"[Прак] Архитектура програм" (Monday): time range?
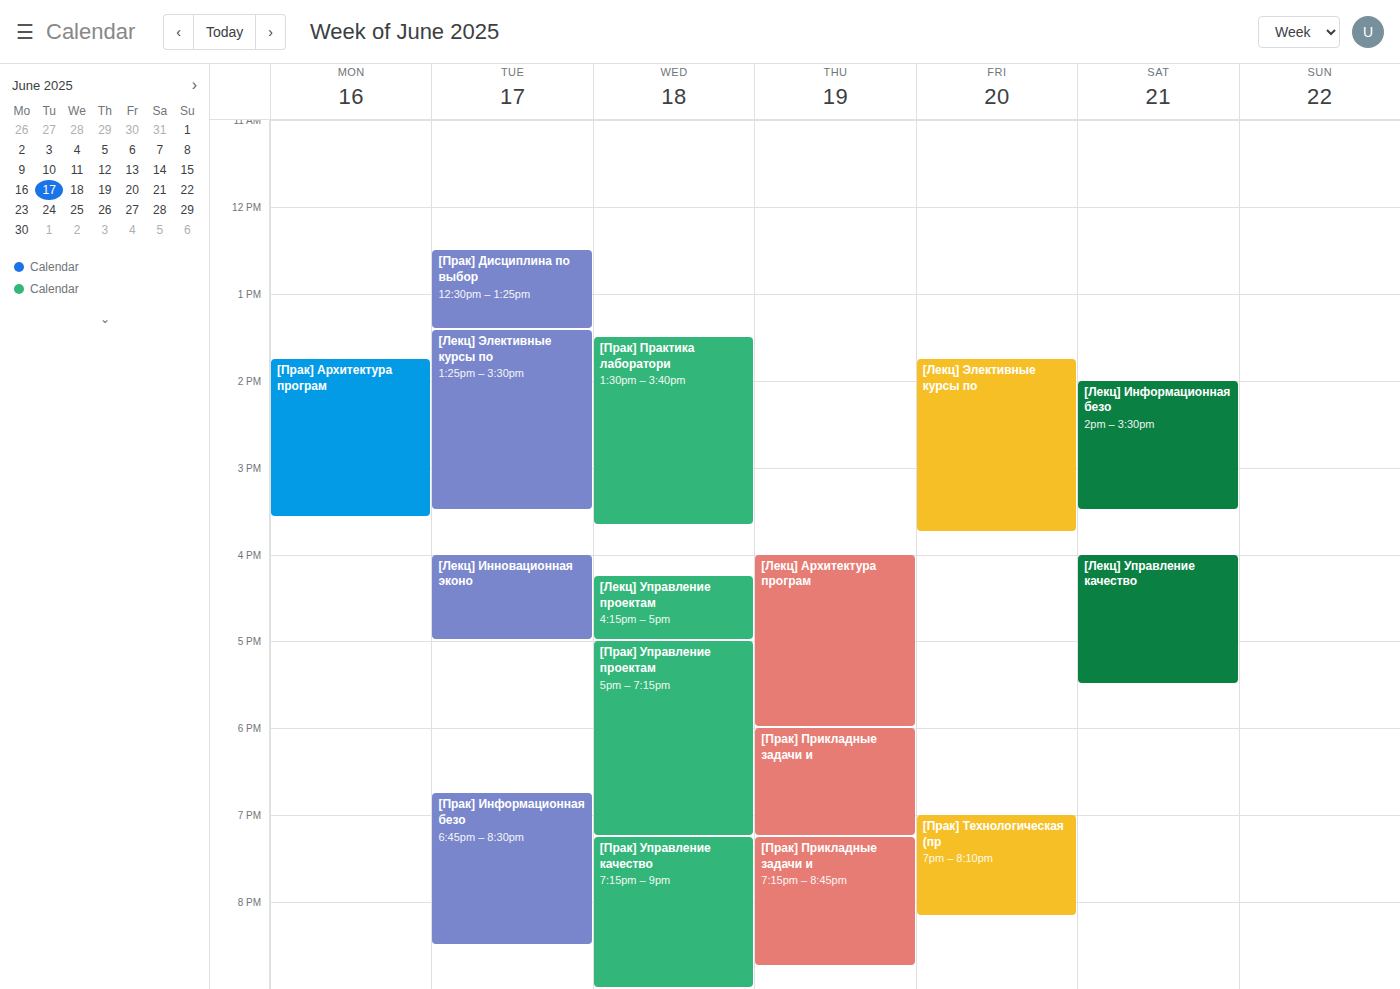
1:45 PM to 3:35 PM